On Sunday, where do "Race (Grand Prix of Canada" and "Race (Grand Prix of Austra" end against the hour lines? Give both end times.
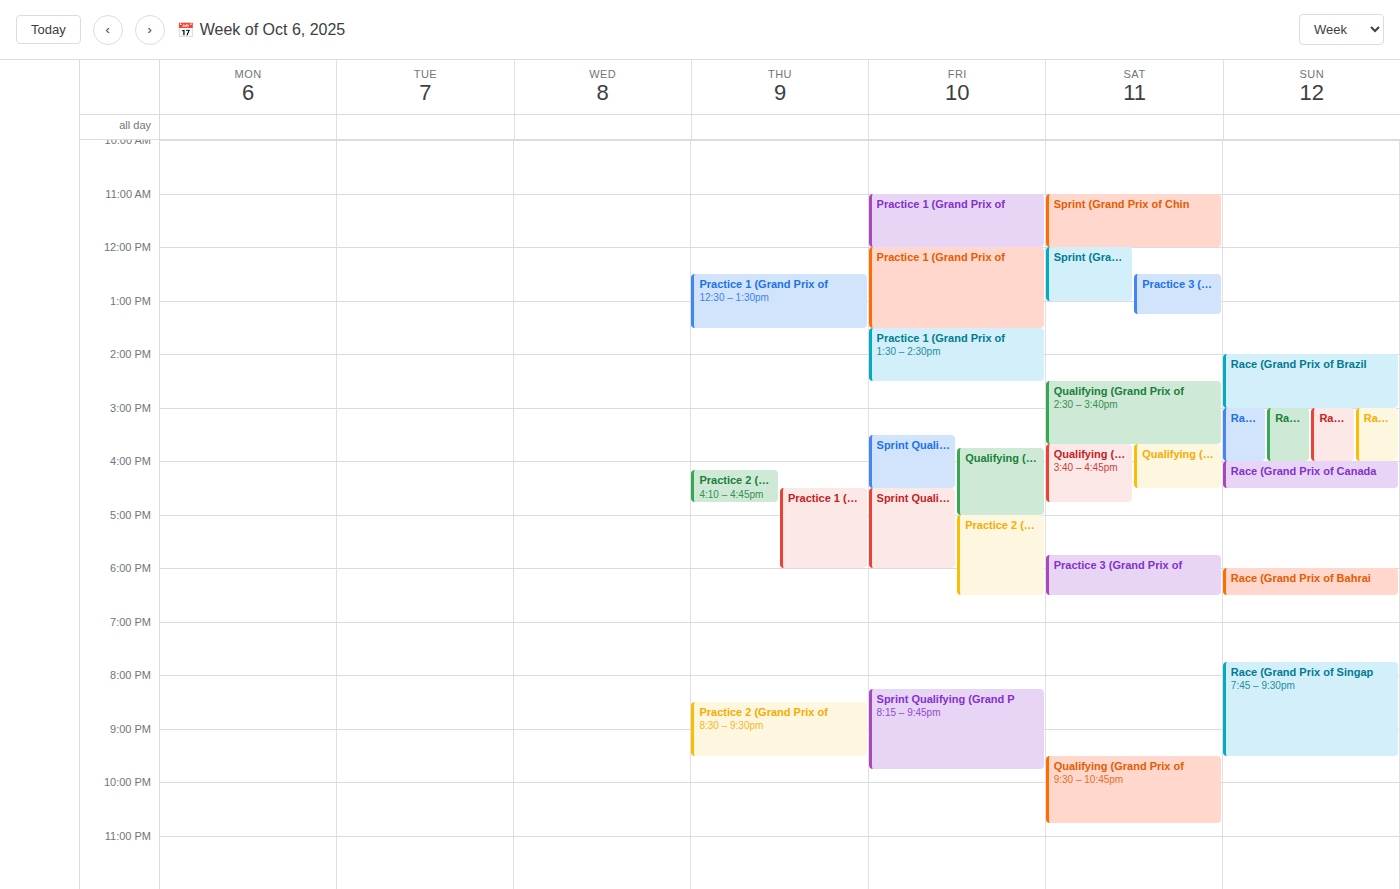
"Race (Grand Prix of Canada": 4:30 PM, halfway between the 4 PM and 5 PM lines. "Race (Grand Prix of Austra": 4:00 PM, exactly on the 4 PM line.